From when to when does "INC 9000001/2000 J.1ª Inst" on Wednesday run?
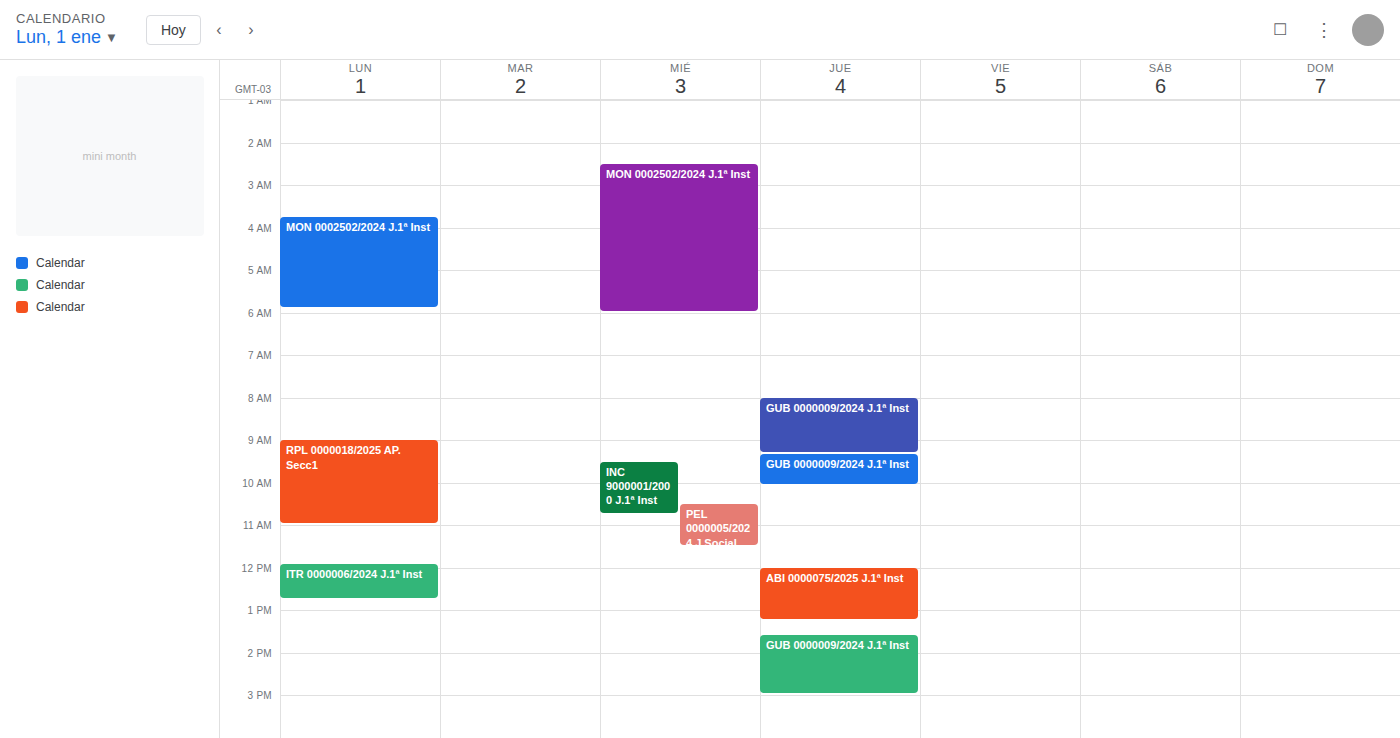
9:30 AM to 10:45 AM